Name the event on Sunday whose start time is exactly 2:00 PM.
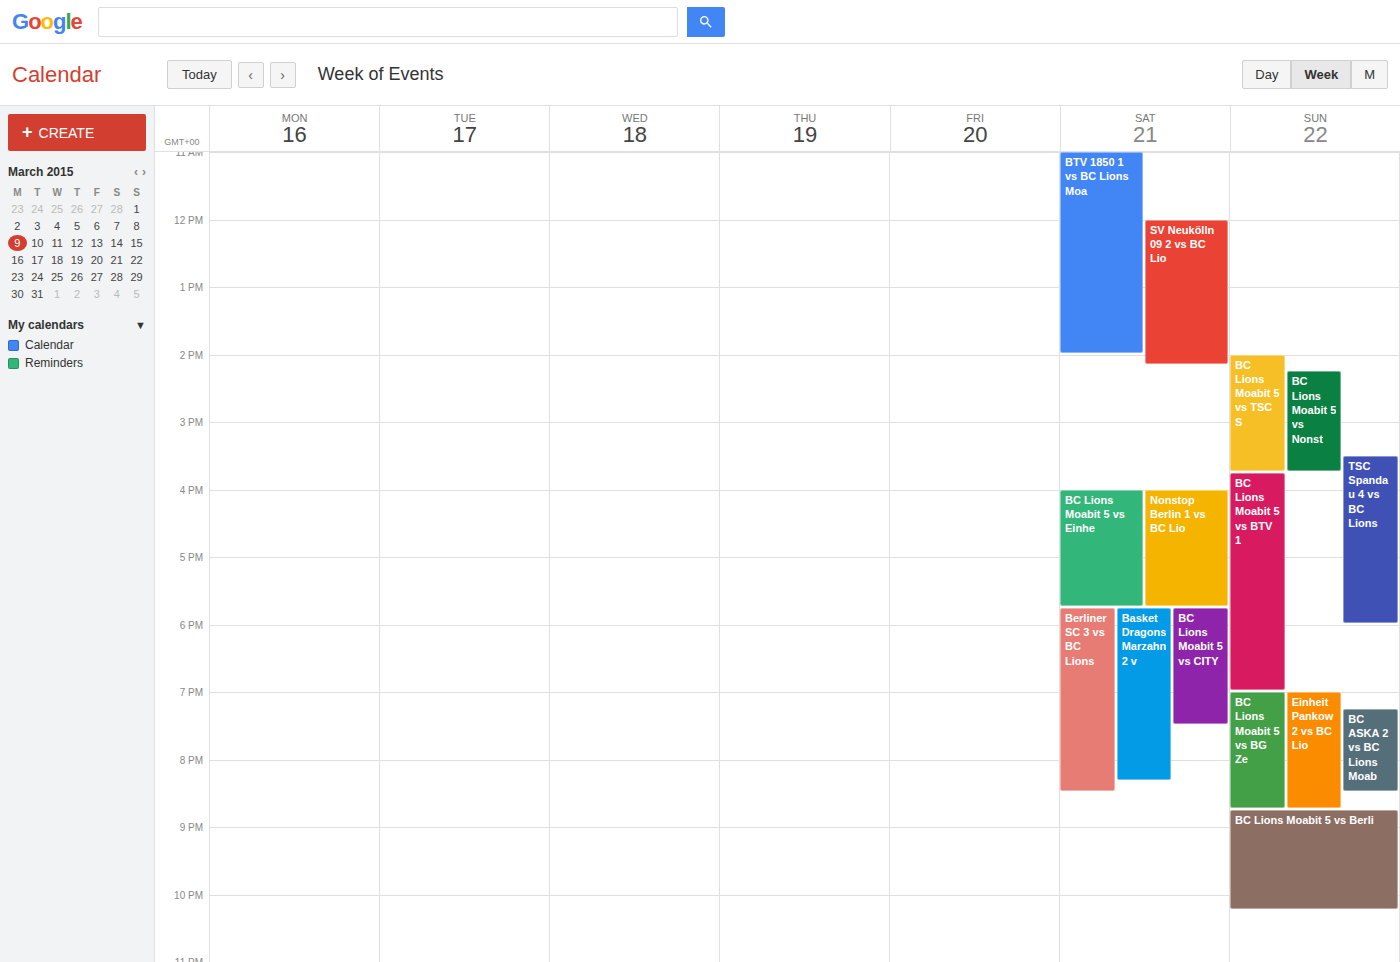
"BC Lions Moabit 5 vs TSC S"